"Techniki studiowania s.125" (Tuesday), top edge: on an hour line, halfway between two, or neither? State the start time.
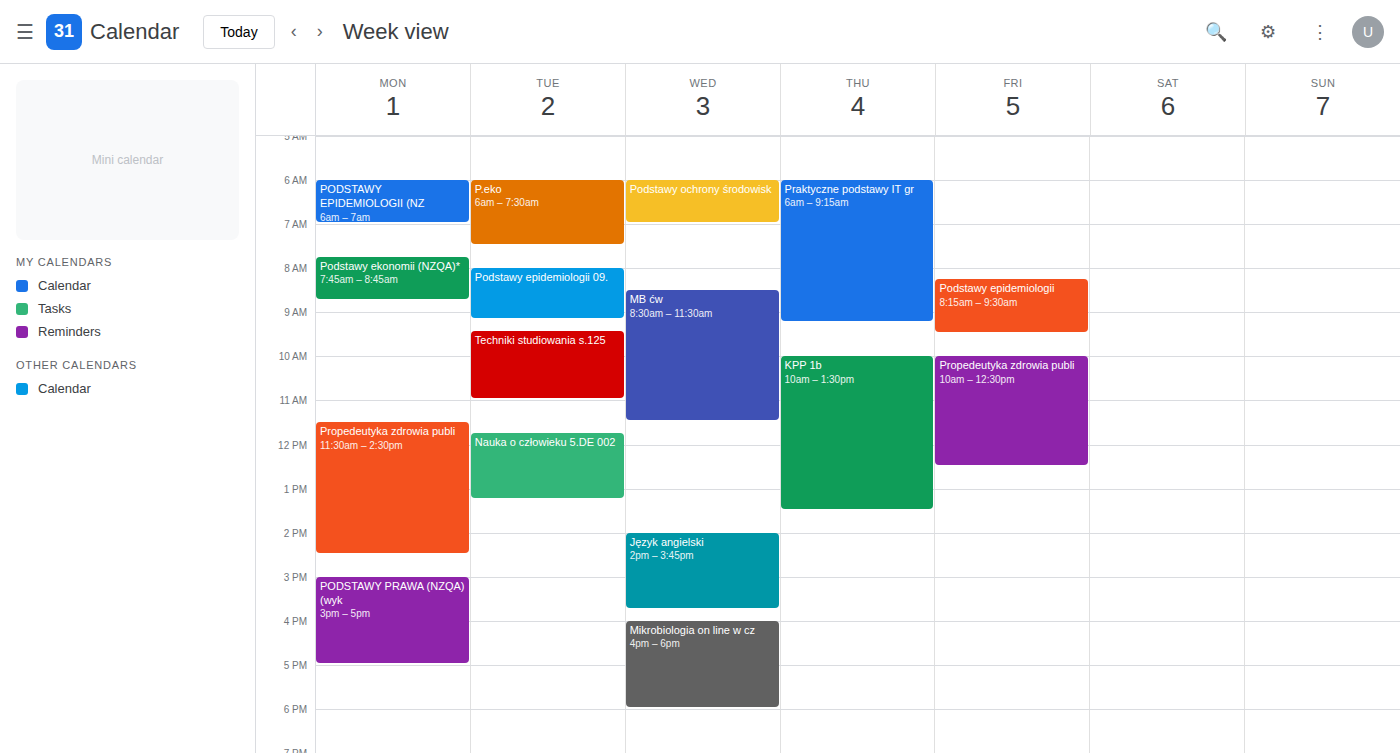
9:25 AM -- neither: 25 minutes below the 9 AM line and 35 minutes above the 10 AM line.